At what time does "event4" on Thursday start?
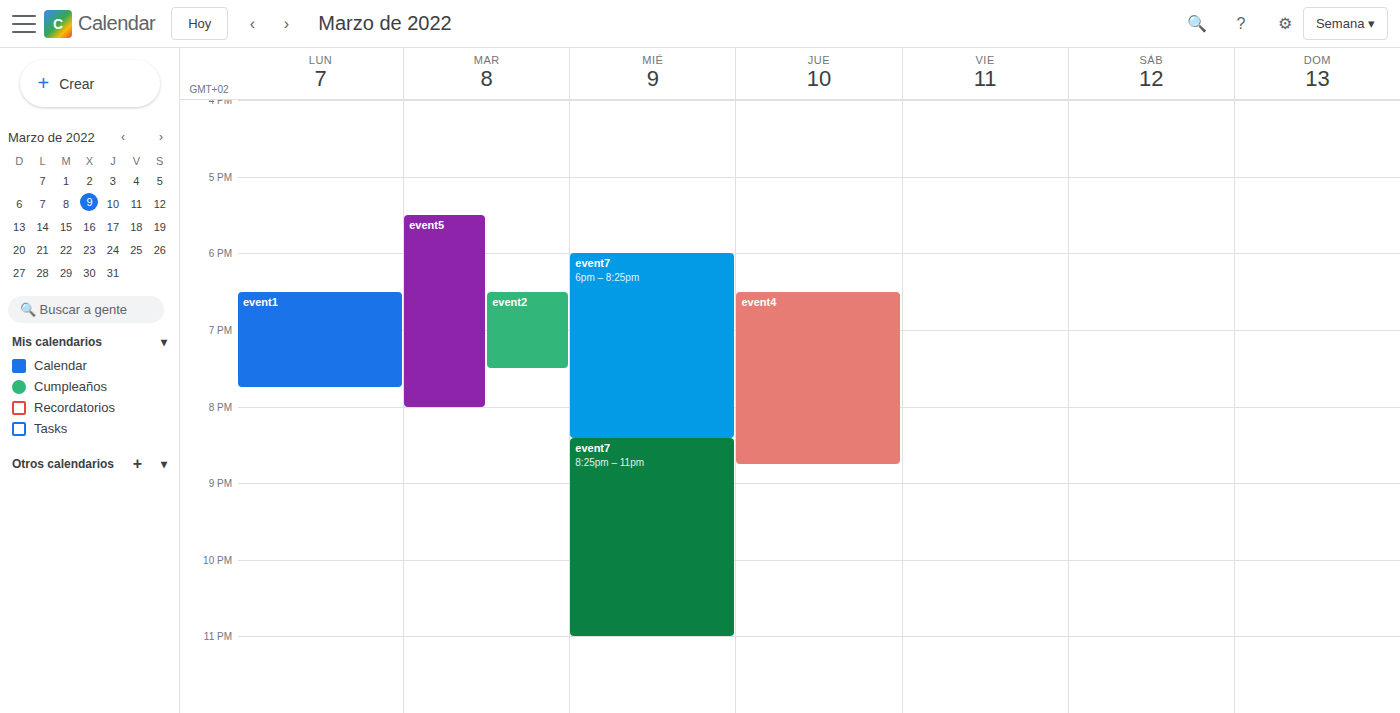
6:30 PM